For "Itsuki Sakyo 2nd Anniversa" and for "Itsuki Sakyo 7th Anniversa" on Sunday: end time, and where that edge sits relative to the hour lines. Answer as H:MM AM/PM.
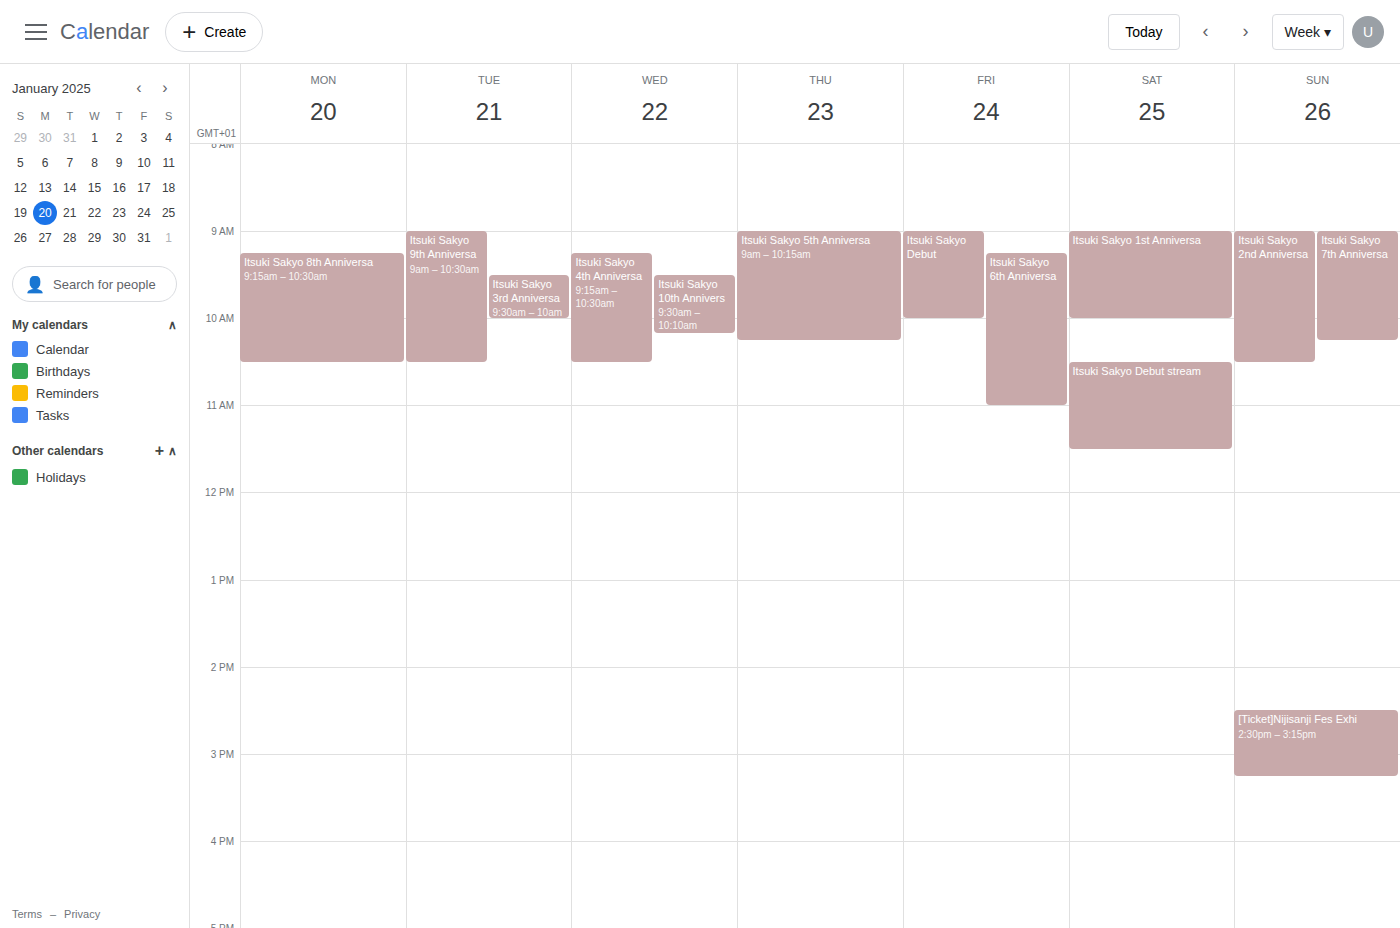
"Itsuki Sakyo 2nd Anniversa": 10:30 AM, halfway between the 10 AM and 11 AM lines. "Itsuki Sakyo 7th Anniversa": 10:15 AM, neither: a quarter of the way from the 10 AM line to the 11 AM line.